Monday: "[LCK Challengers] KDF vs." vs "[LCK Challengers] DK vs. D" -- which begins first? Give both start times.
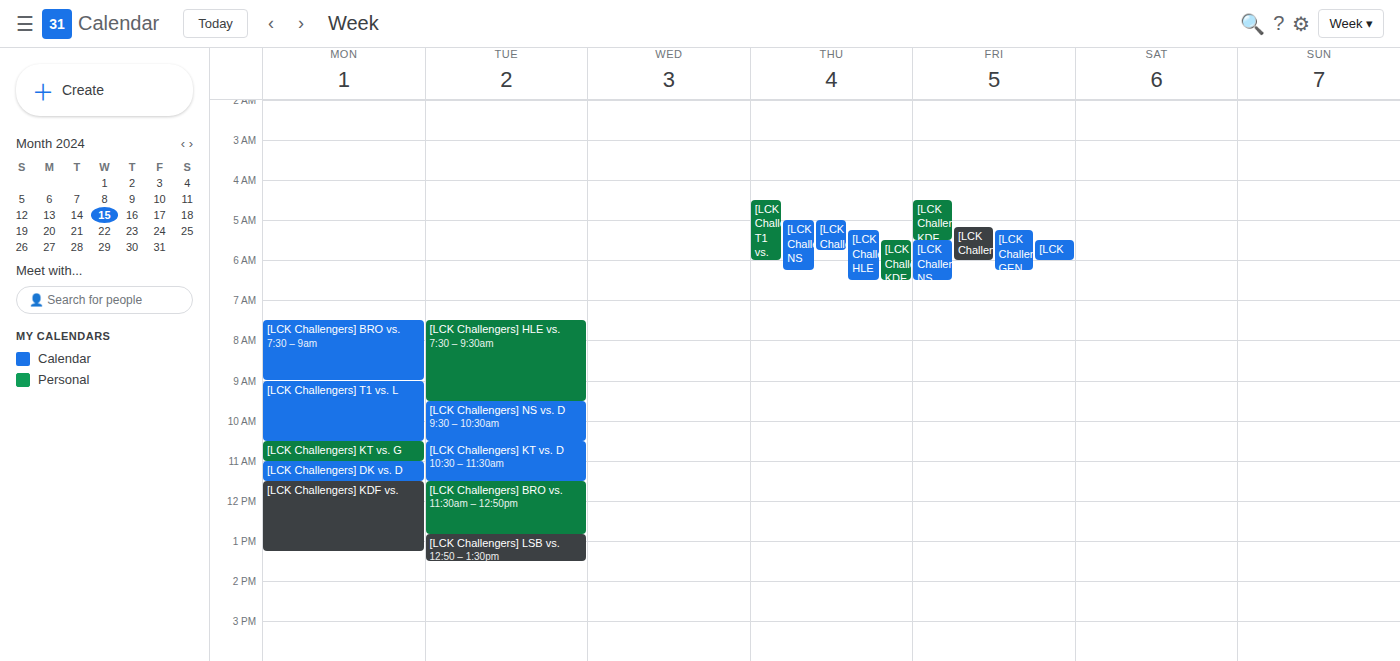
"[LCK Challengers] DK vs. D" 11:00 AM; "[LCK Challengers] KDF vs." 11:30 AM.